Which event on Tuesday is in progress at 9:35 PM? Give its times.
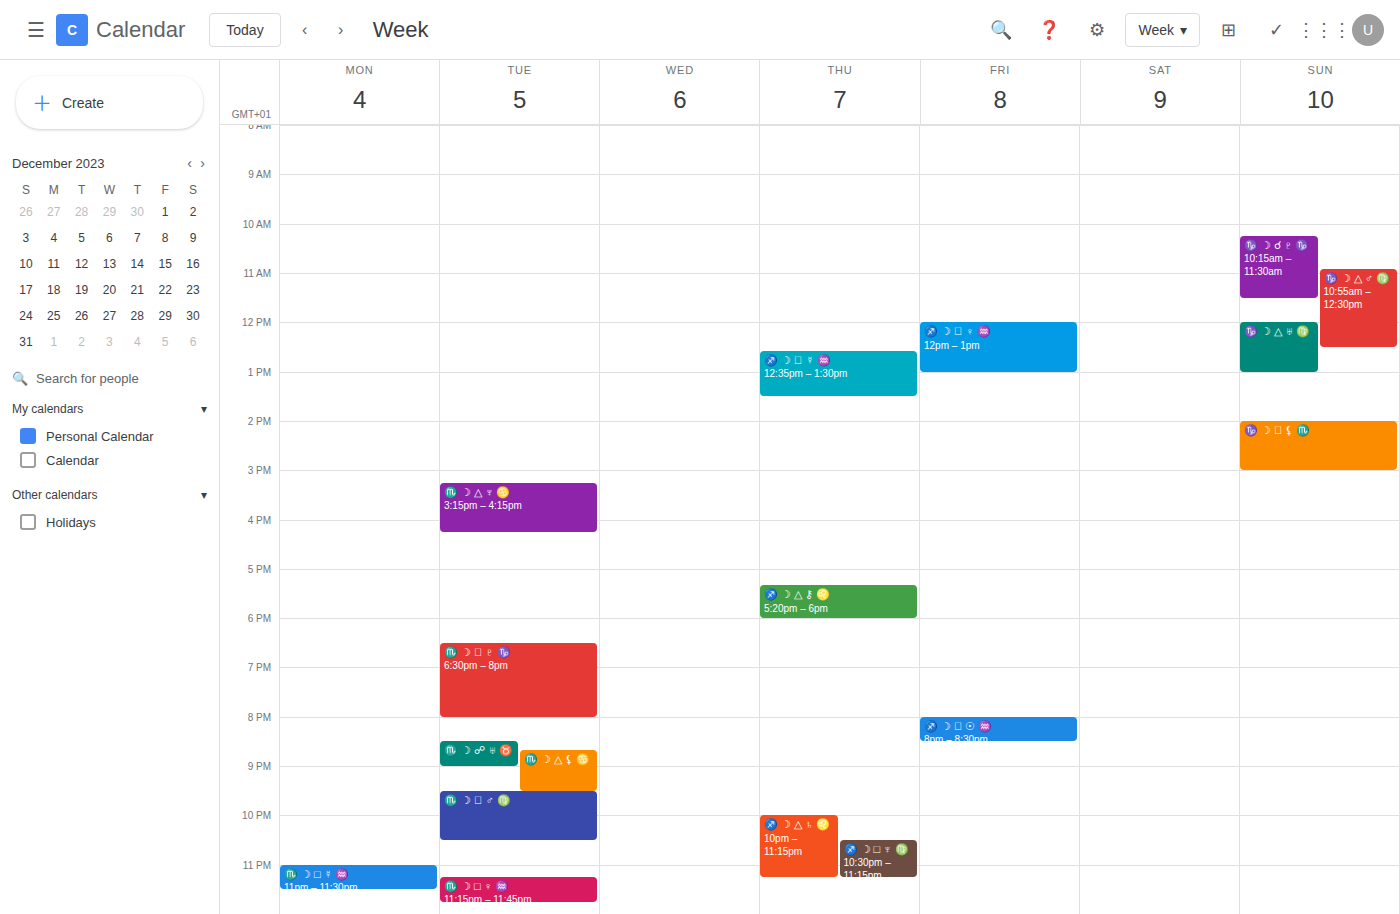
"♏️ ☽ ⚹ ♂ ♍️", 9:30 PM to 10:30 PM